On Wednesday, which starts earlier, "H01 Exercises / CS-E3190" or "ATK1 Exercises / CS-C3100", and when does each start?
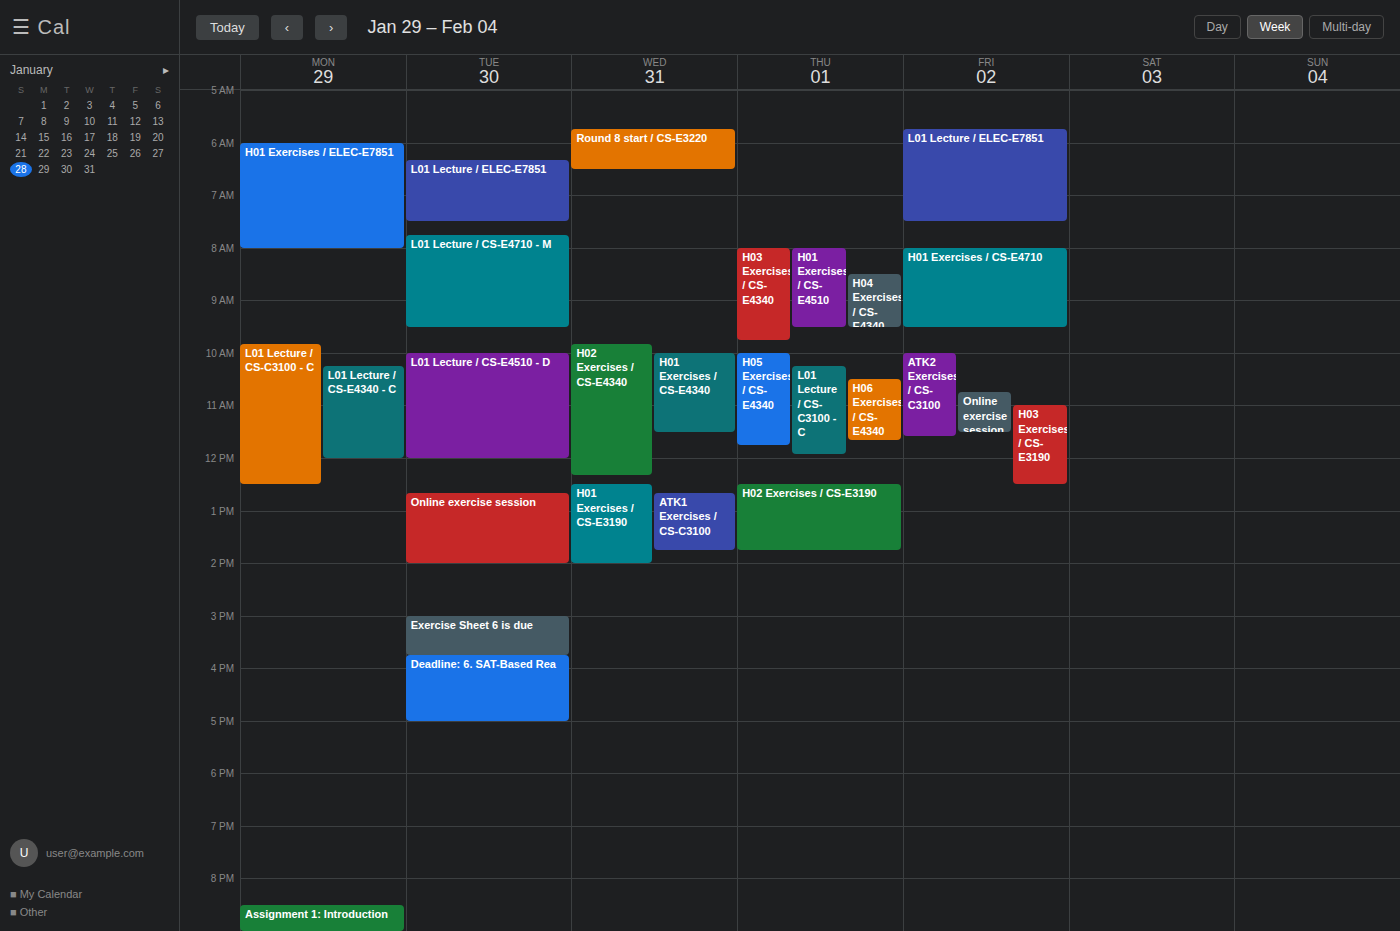
"H01 Exercises / CS-E3190" 12:30 PM; "ATK1 Exercises / CS-C3100" 12:40 PM.